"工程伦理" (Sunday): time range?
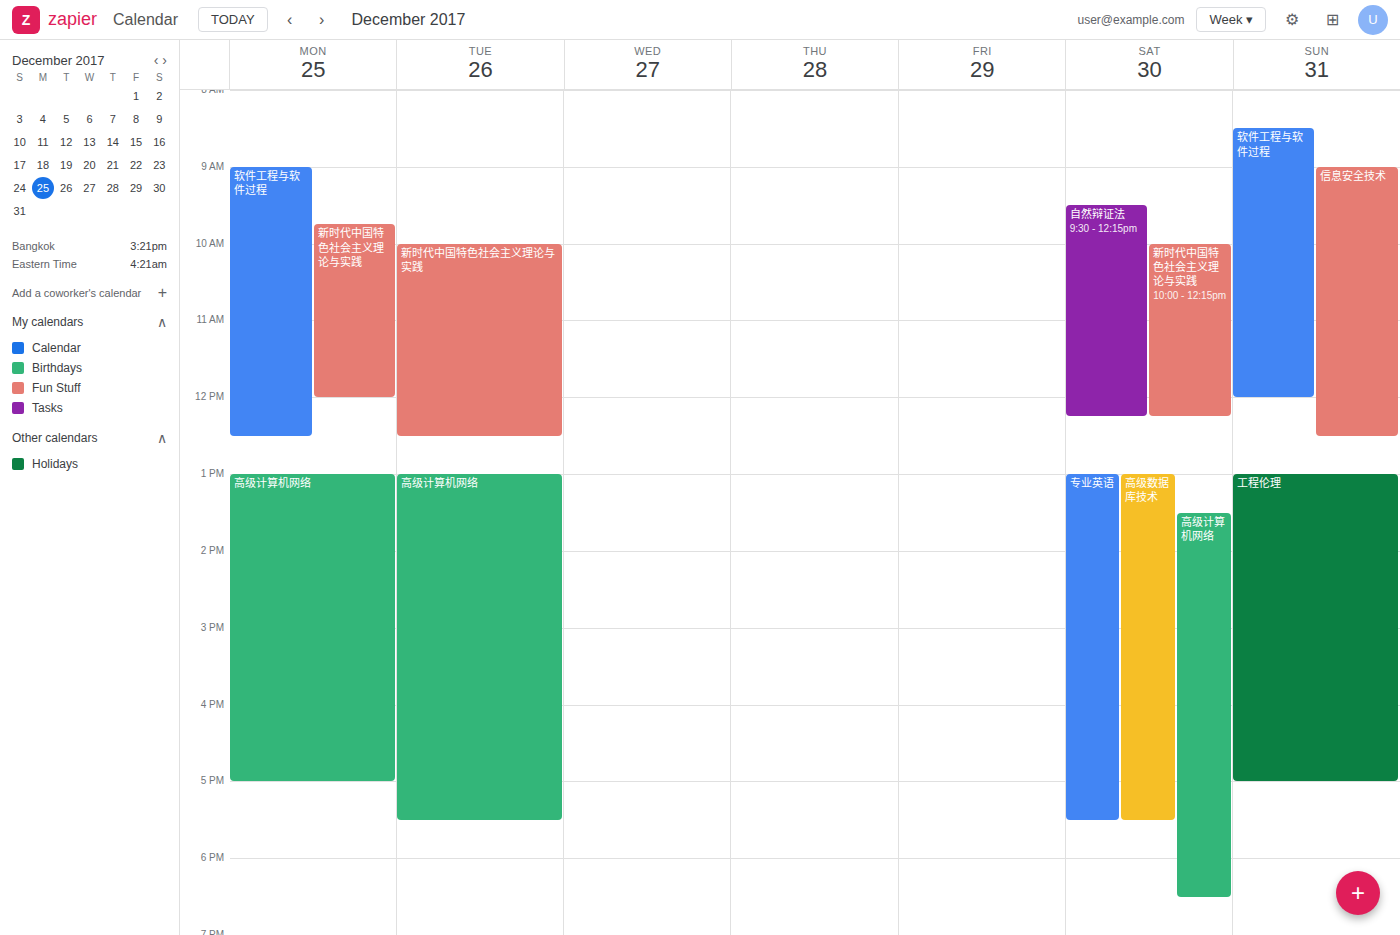
1:00 PM to 5:00 PM